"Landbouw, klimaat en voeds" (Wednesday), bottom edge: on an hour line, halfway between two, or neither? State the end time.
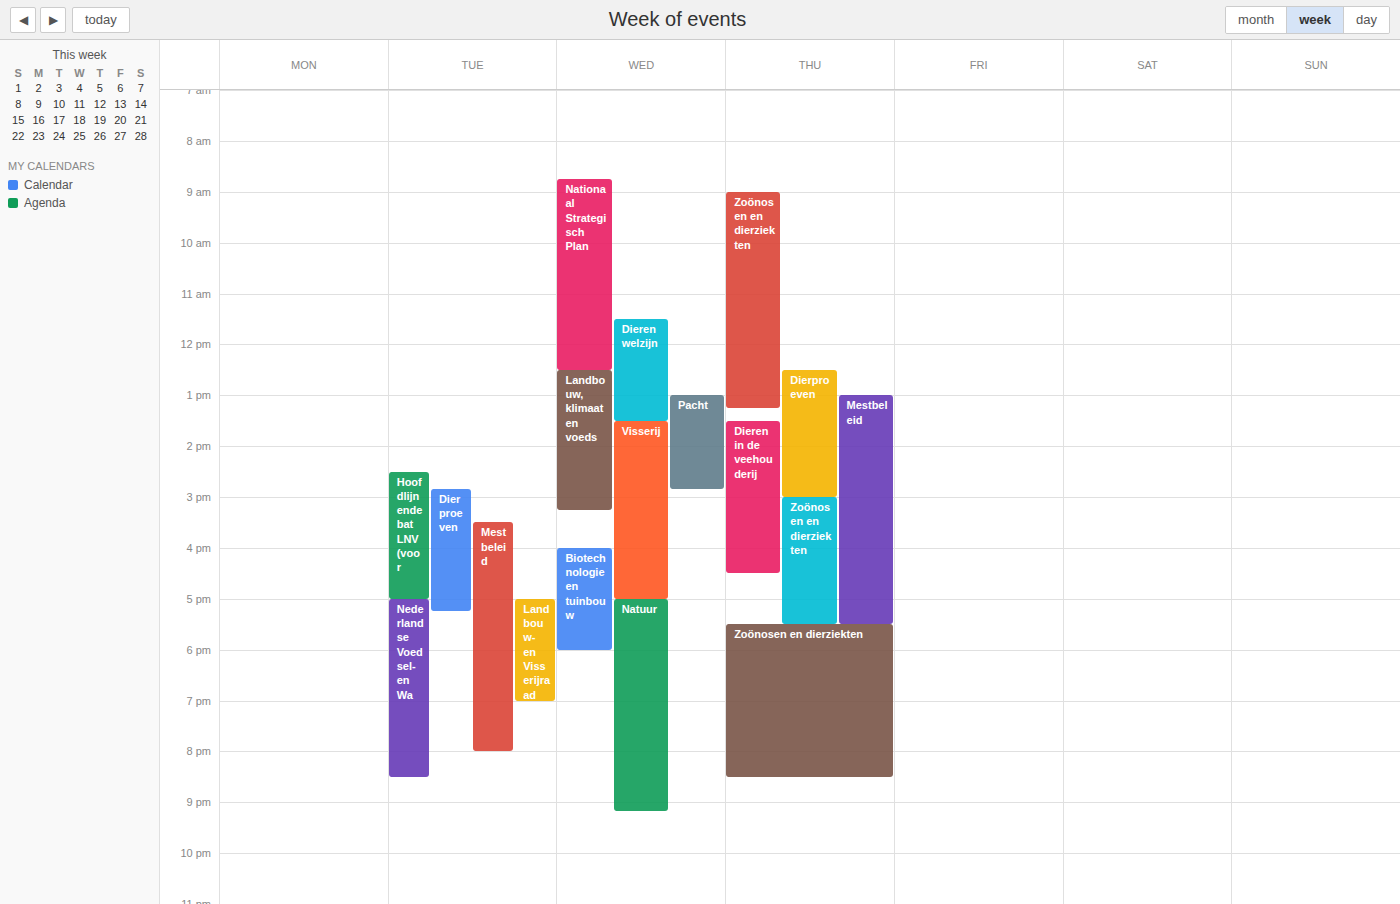
3:15 PM -- neither: a quarter of the way from the 3 PM line to the 4 PM line.